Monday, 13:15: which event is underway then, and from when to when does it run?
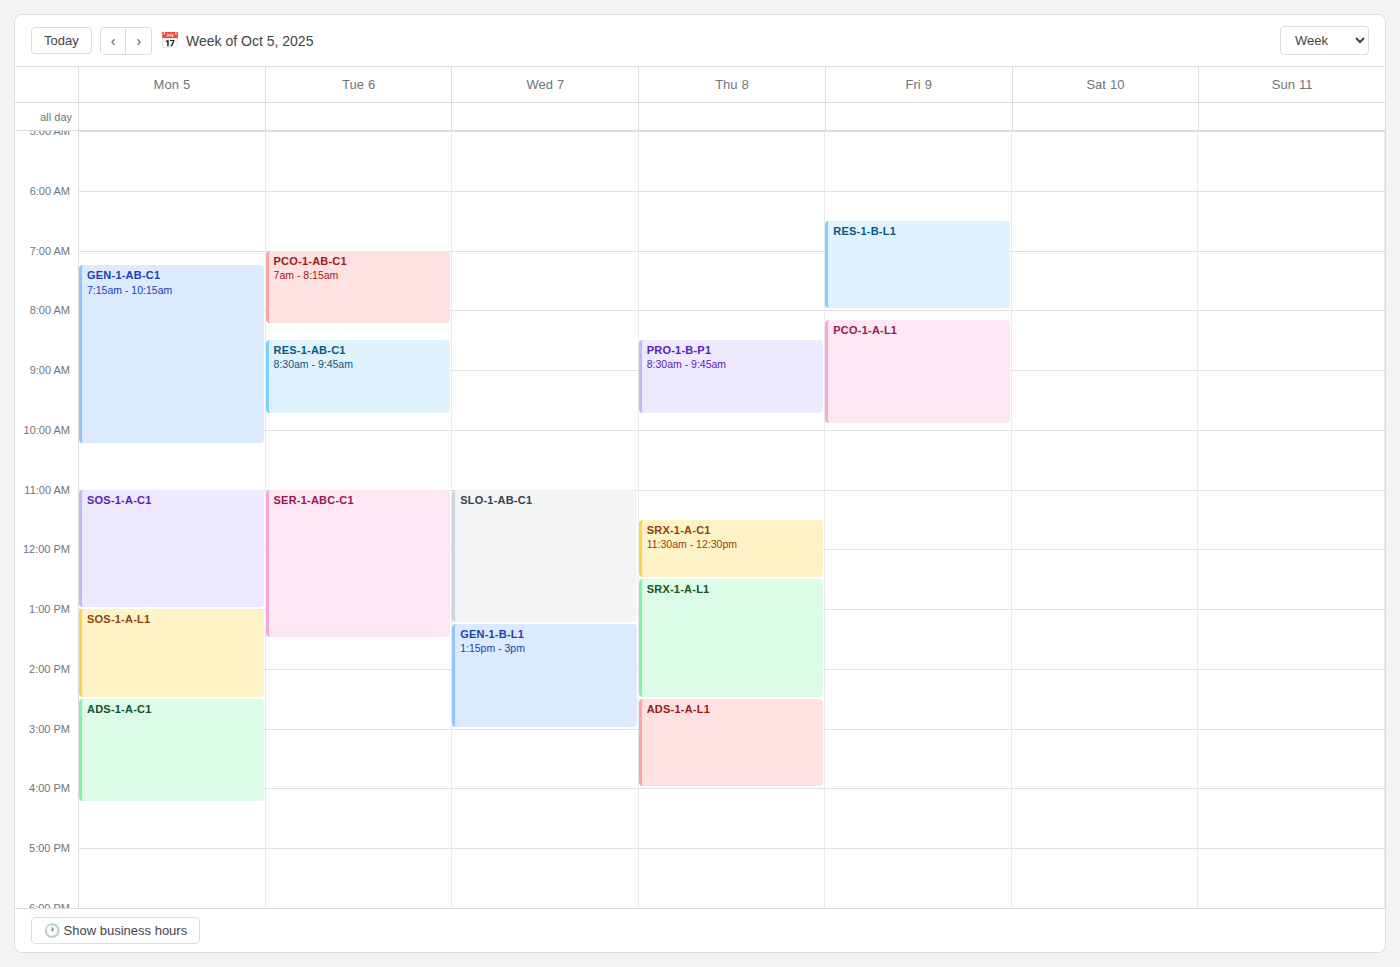
"SOS-1-A-L1", 13:00 to 14:30